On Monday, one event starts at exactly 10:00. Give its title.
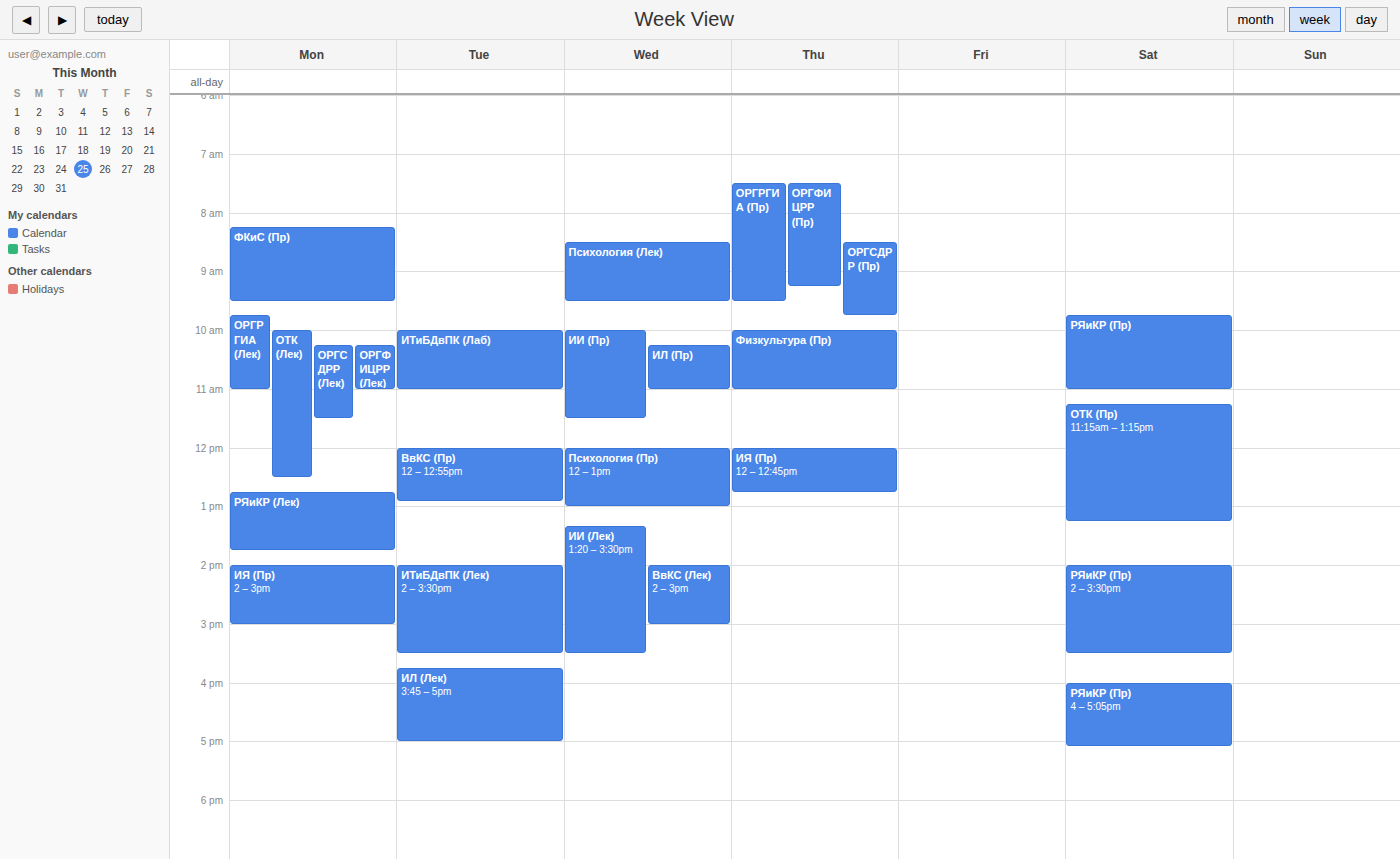
"ОТК (Лек)"